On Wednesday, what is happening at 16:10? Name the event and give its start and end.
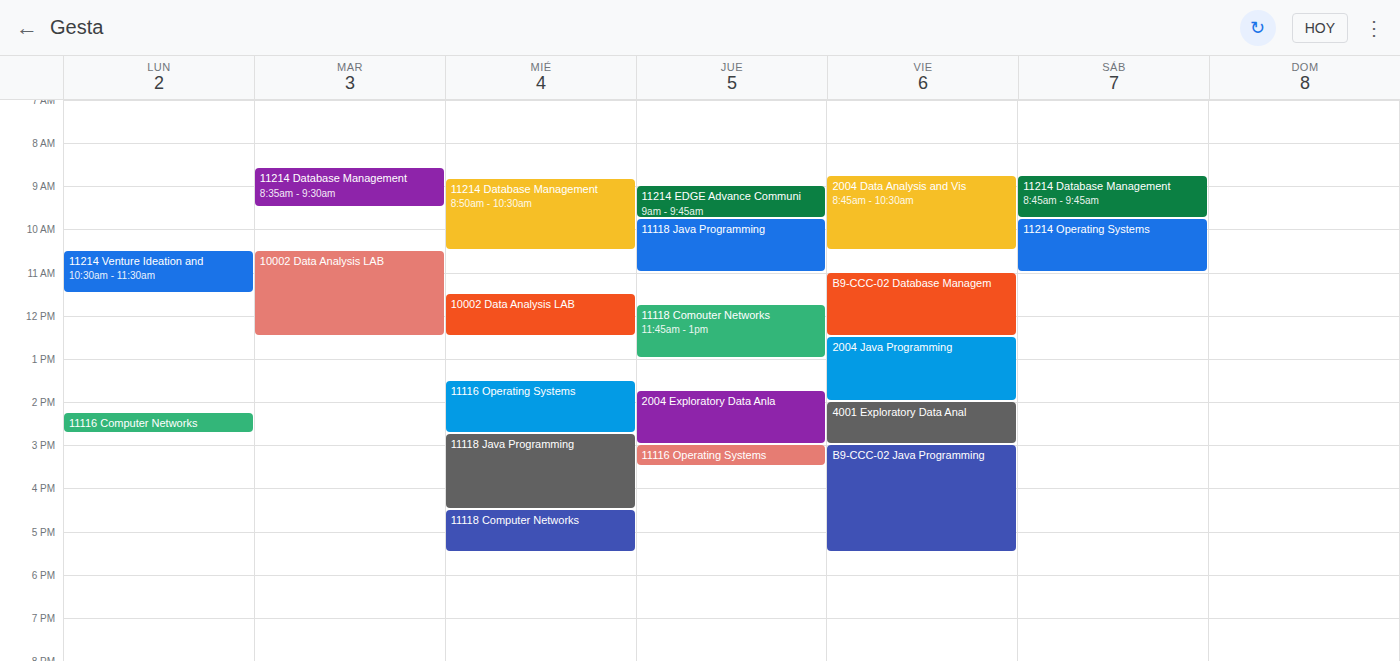
"11118 Java Programming", 14:45 to 16:30